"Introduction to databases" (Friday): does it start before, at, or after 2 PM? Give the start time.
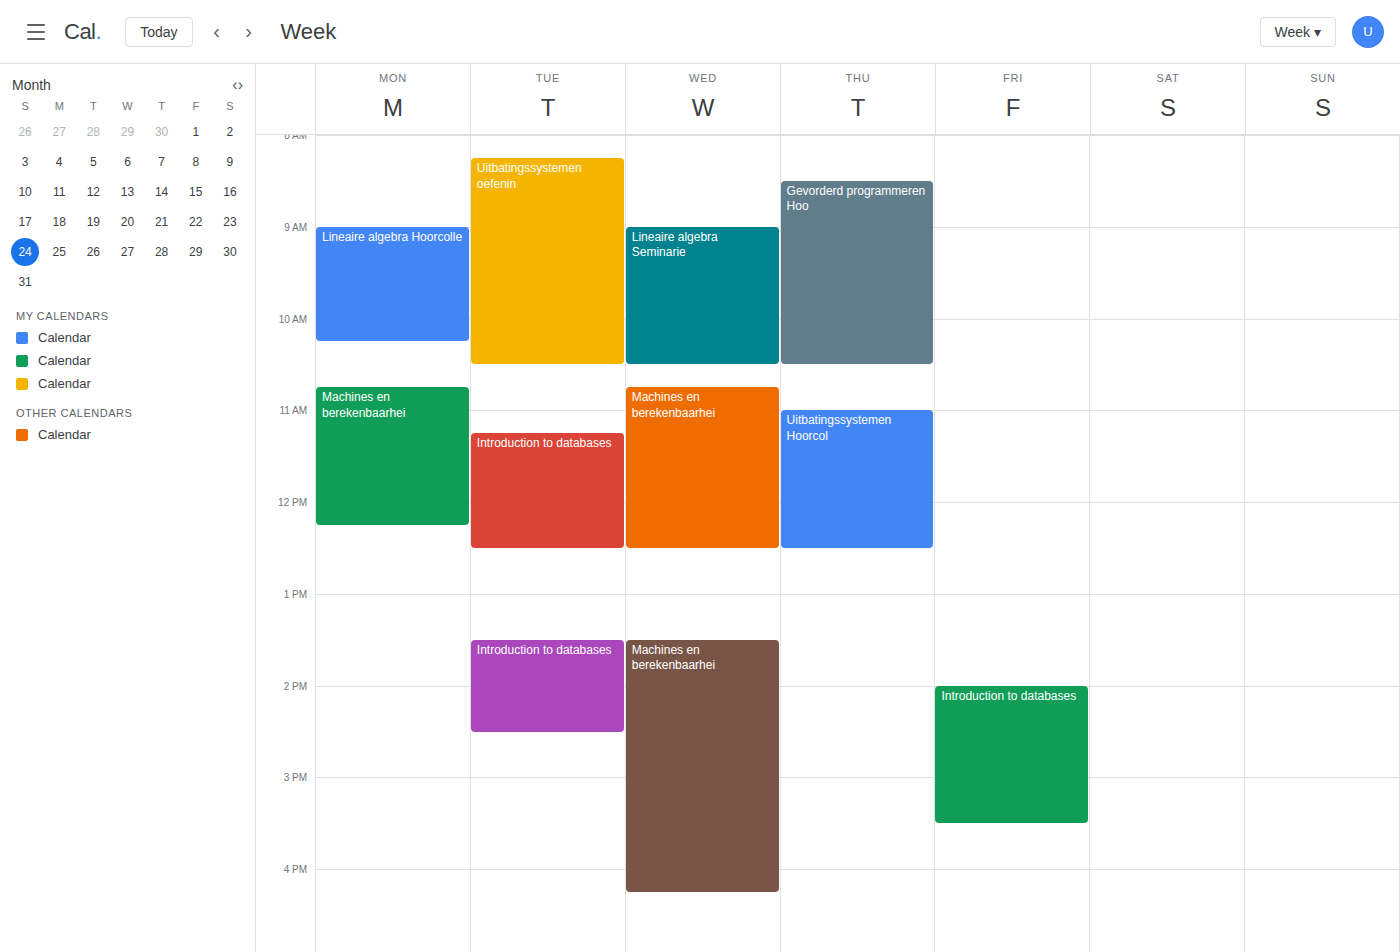
2:00 PM -- exactly at 2 PM, on the 2 PM line.